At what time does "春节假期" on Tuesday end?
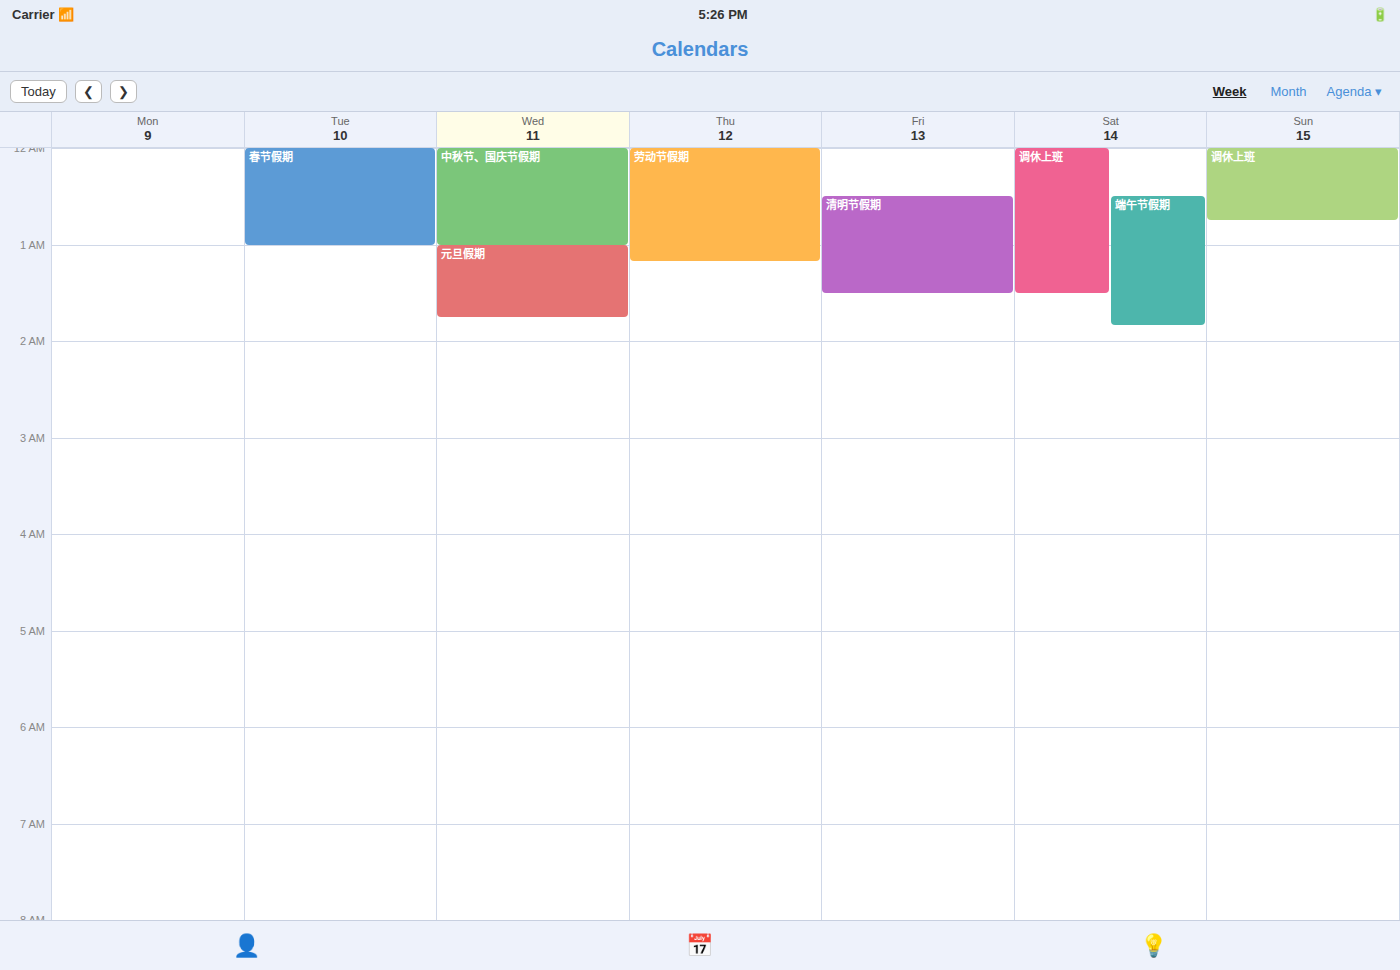
1:00 AM